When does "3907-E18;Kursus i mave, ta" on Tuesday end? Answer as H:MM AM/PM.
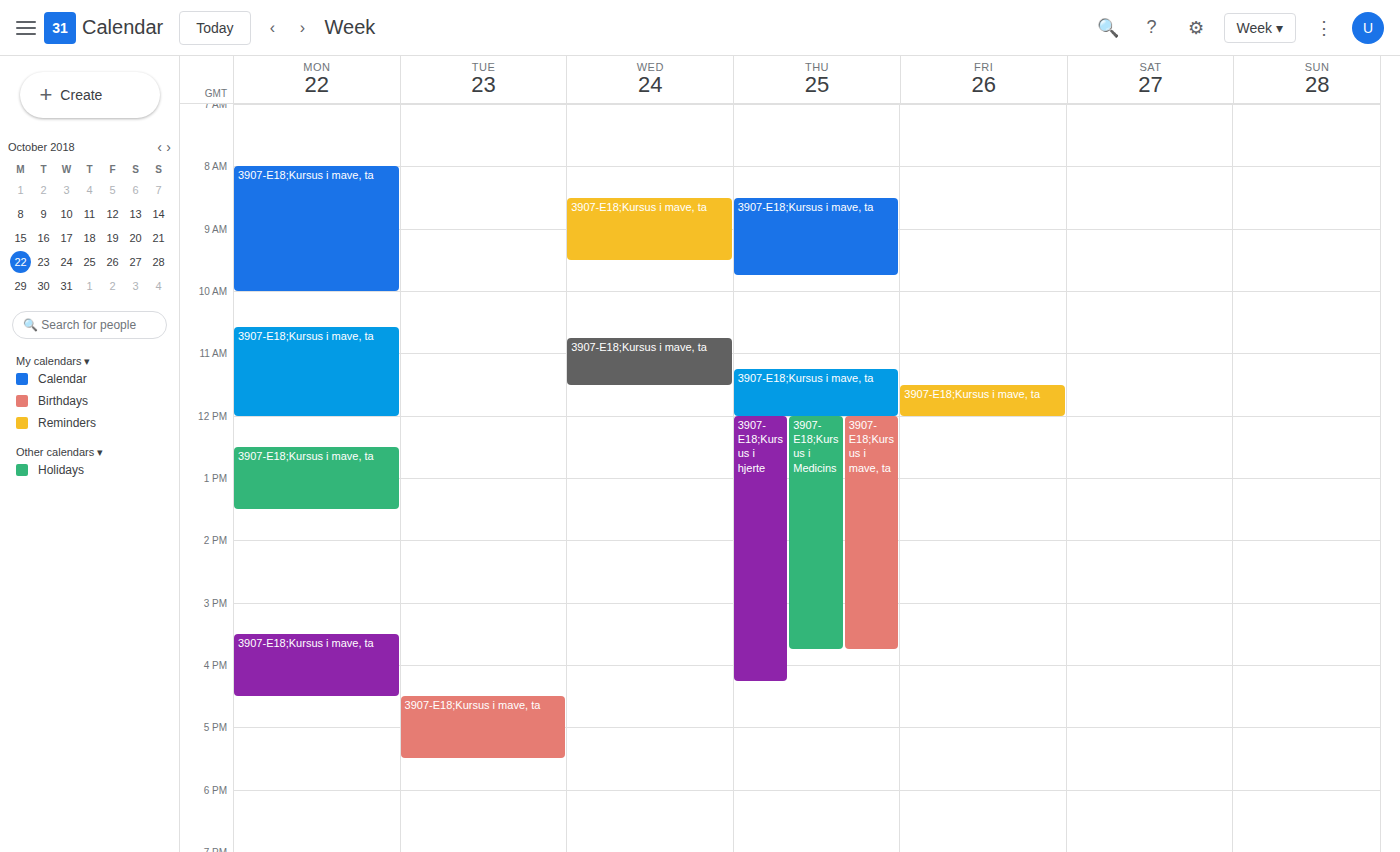
5:30 PM